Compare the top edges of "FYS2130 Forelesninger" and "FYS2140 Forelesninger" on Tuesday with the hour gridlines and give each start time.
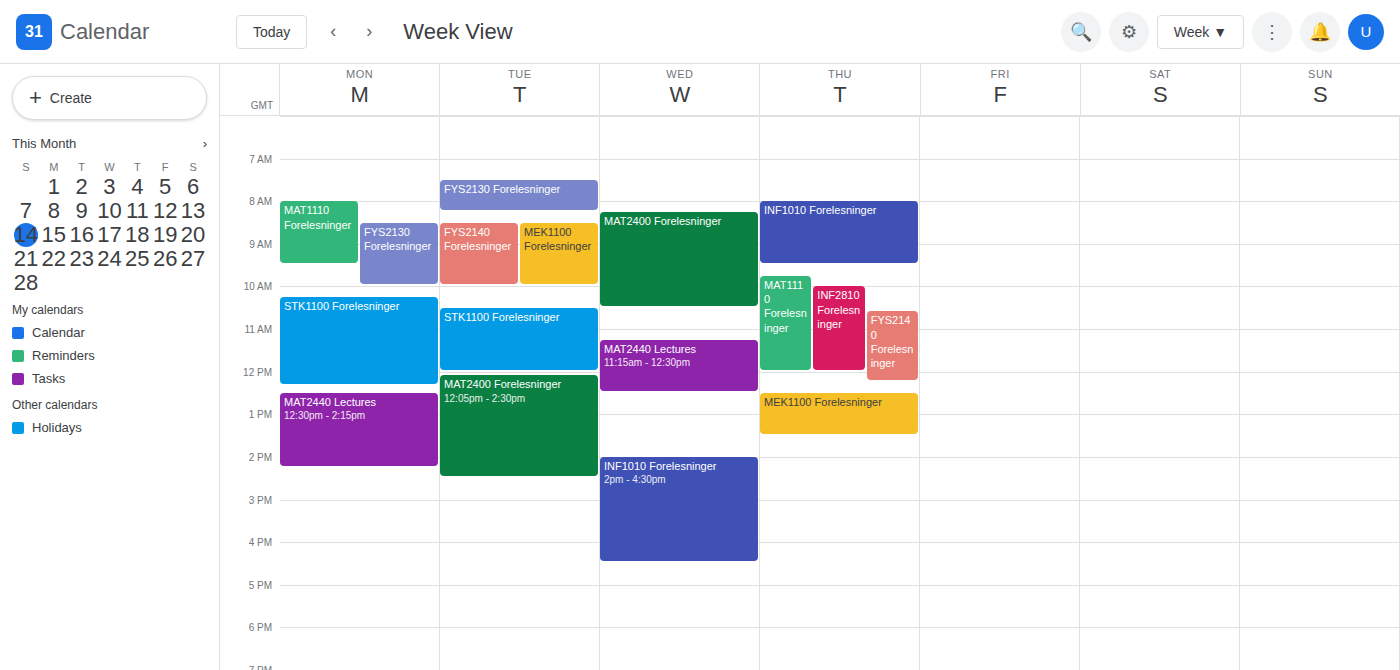
"FYS2130 Forelesninger": 07:30, halfway between the 07:00 and 08:00 lines. "FYS2140 Forelesninger": 08:30, halfway between the 08:00 and 09:00 lines.